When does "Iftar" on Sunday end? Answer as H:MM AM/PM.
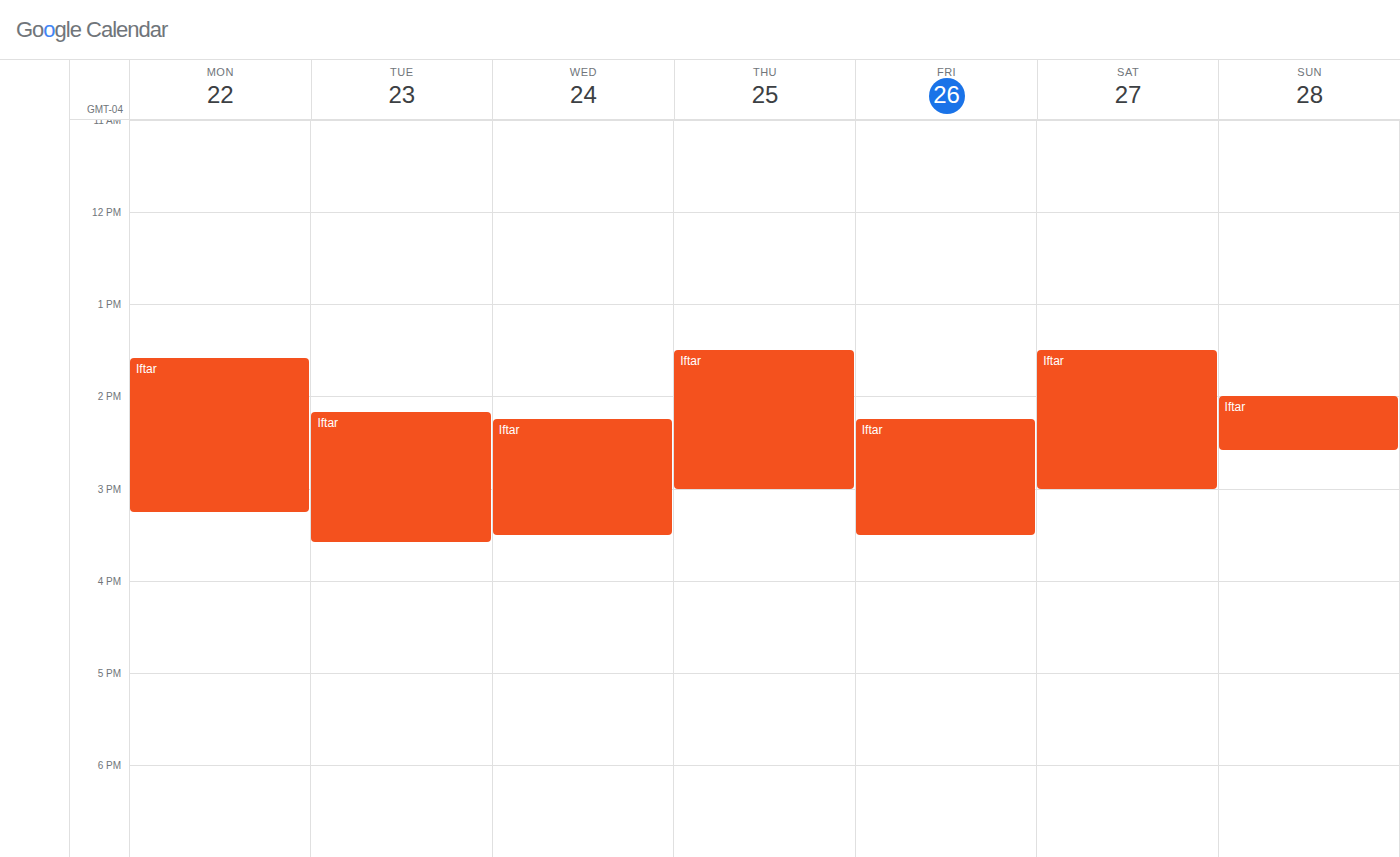
2:35 PM